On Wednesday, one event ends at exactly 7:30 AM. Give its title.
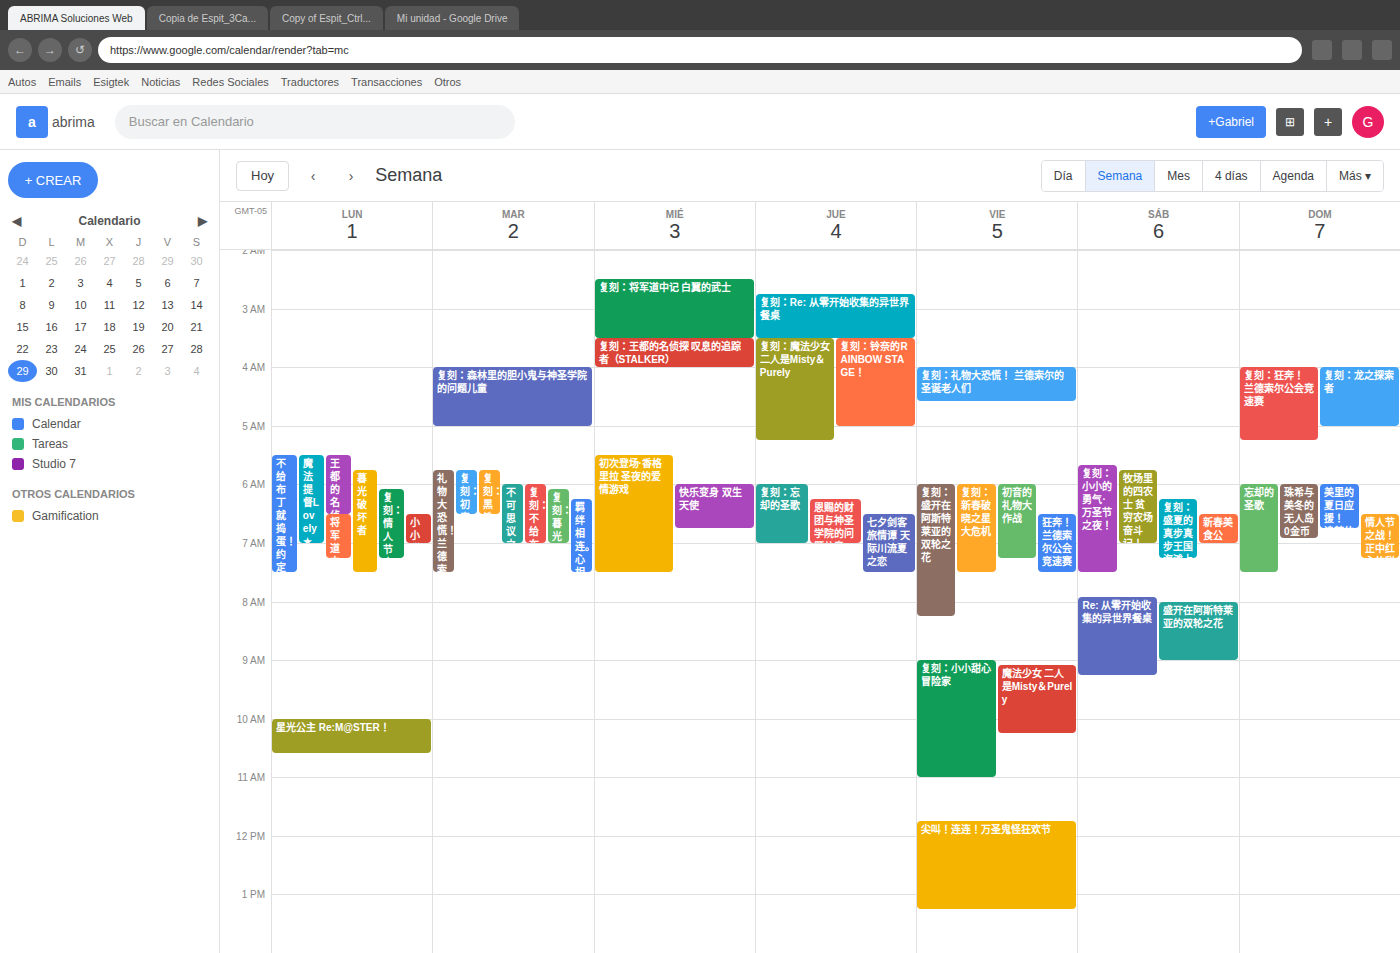
"初次登场·香格里拉 圣夜的爱情游戏"